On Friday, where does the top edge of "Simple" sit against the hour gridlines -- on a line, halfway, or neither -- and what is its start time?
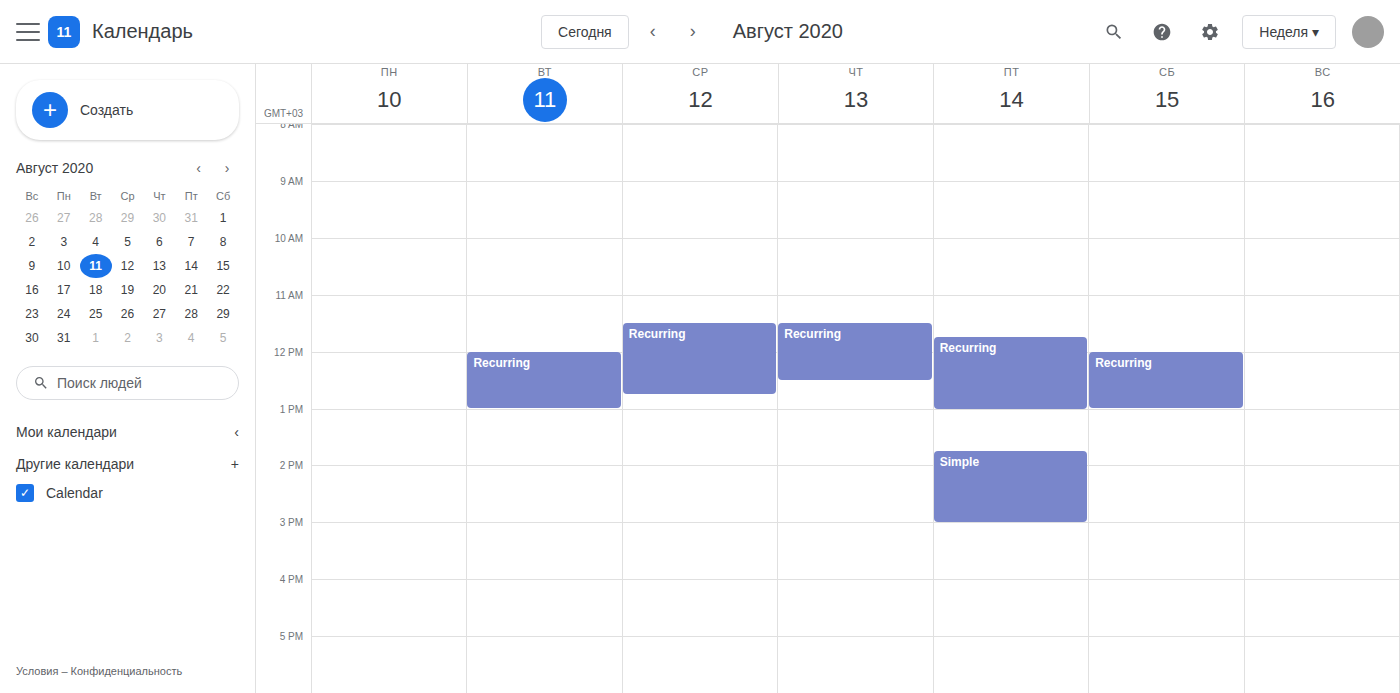
1:45 PM -- neither: three quarters of the way from the 1 PM line to the 2 PM line.